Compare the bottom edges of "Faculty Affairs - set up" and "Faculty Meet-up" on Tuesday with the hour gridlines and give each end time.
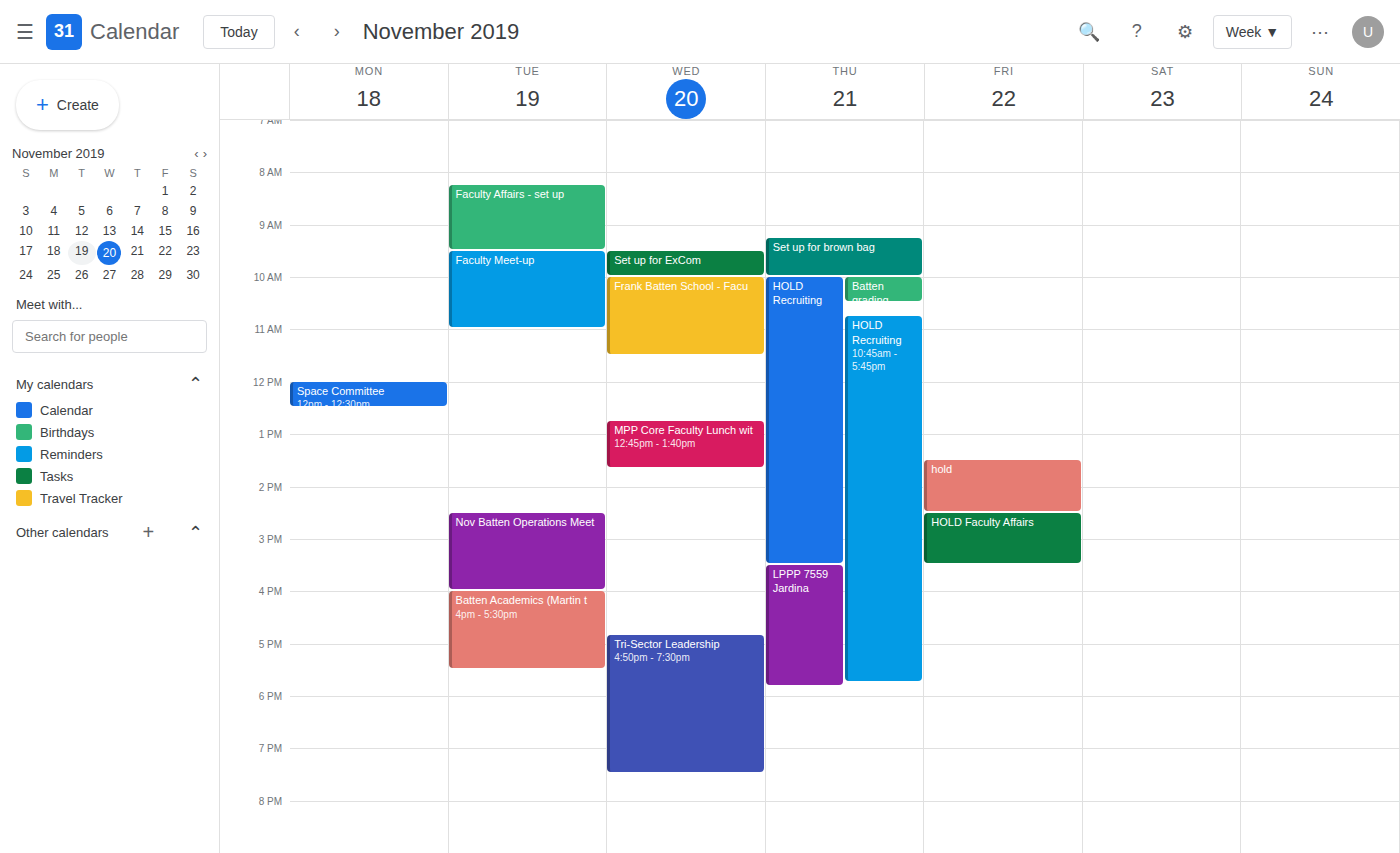
"Faculty Affairs - set up": 9:30 AM, halfway between the 9 AM and 10 AM lines. "Faculty Meet-up": 11:00 AM, exactly on the 11 AM line.